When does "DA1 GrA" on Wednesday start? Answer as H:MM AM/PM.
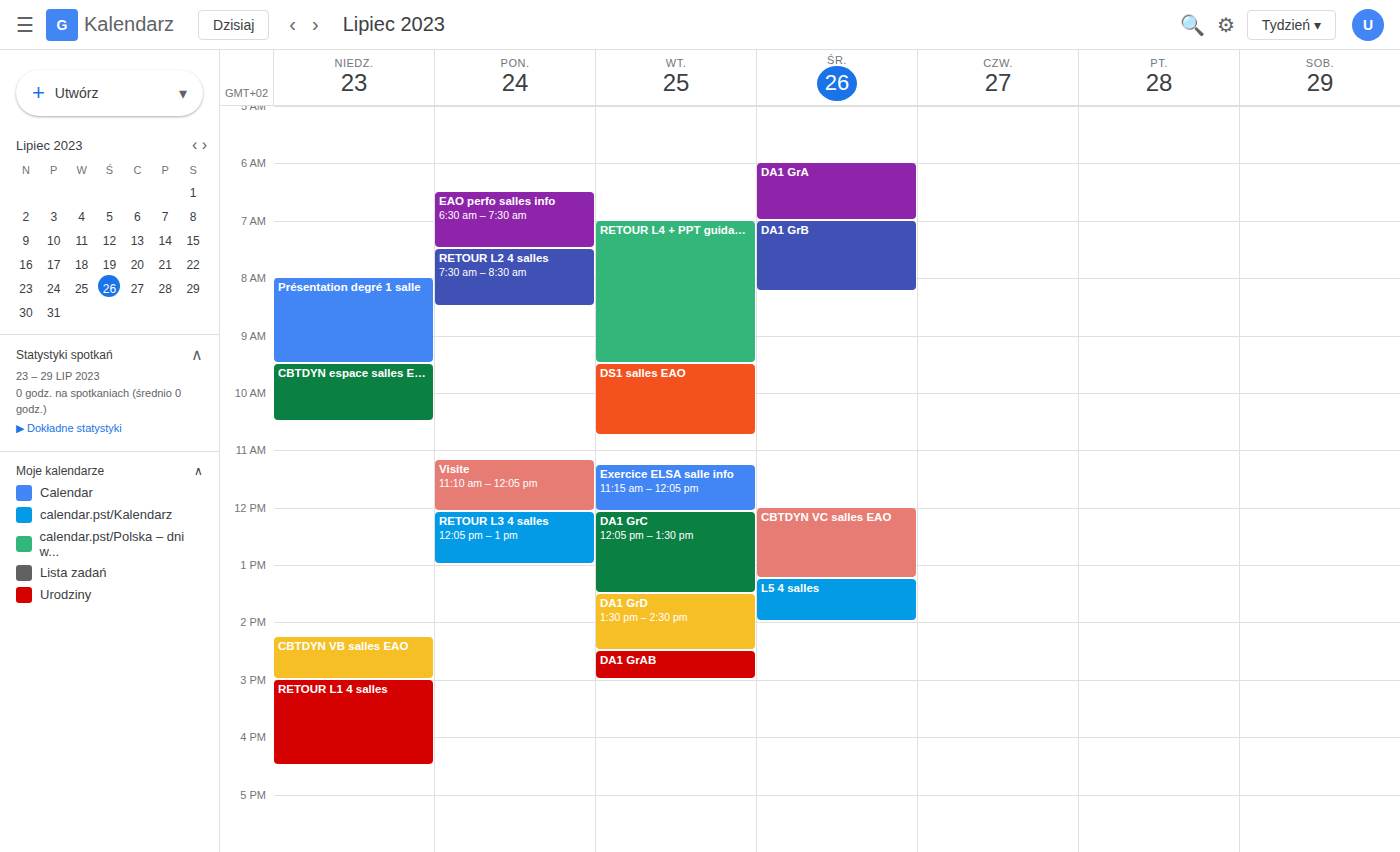
6:00 AM